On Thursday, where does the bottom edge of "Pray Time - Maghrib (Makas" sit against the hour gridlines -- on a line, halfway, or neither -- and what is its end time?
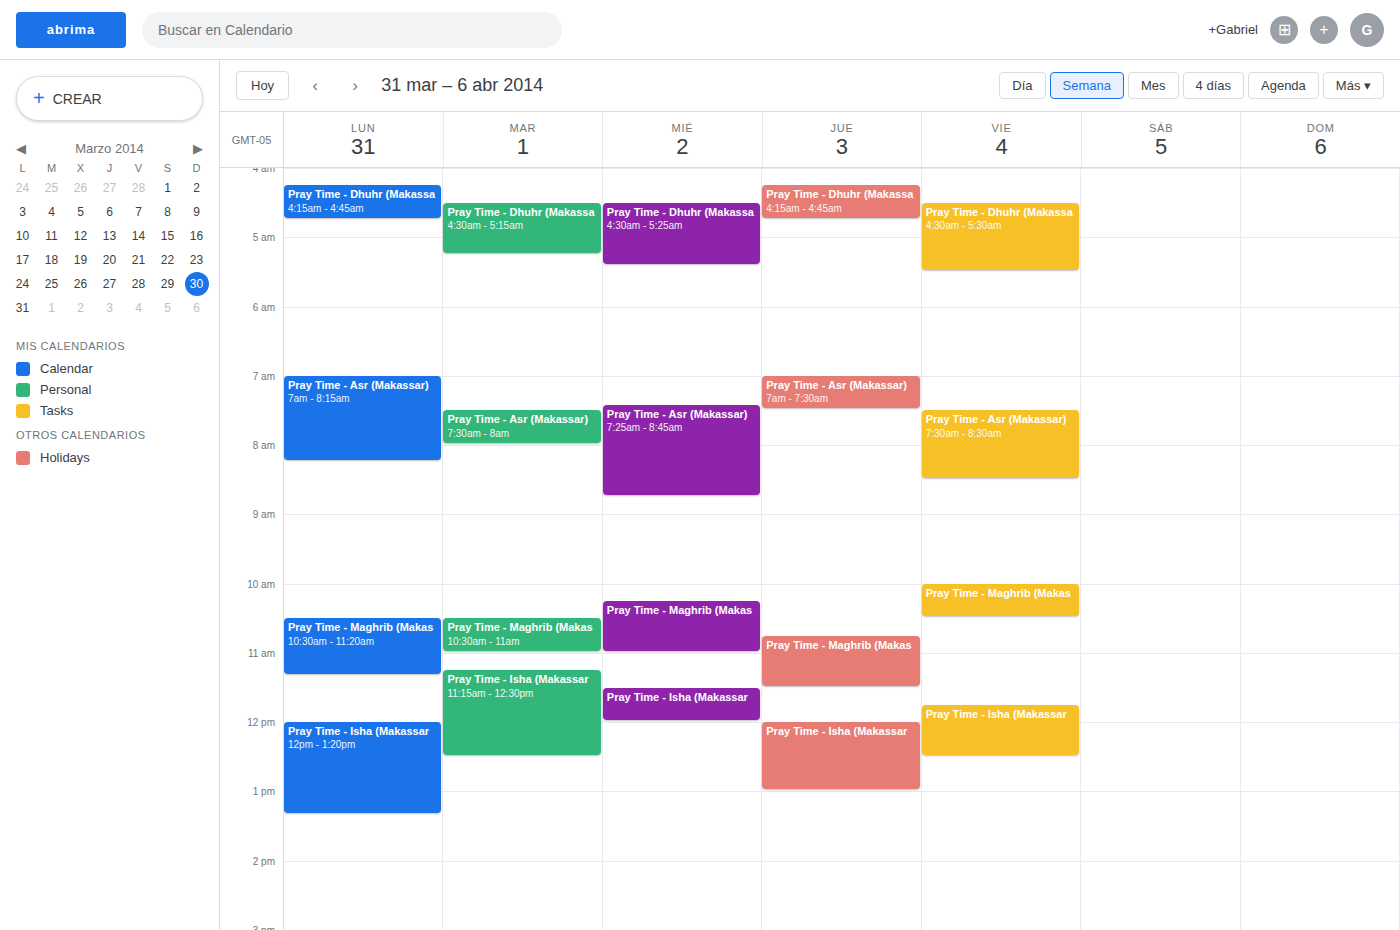
11:30 AM -- halfway between the 11 AM and 12 PM lines.